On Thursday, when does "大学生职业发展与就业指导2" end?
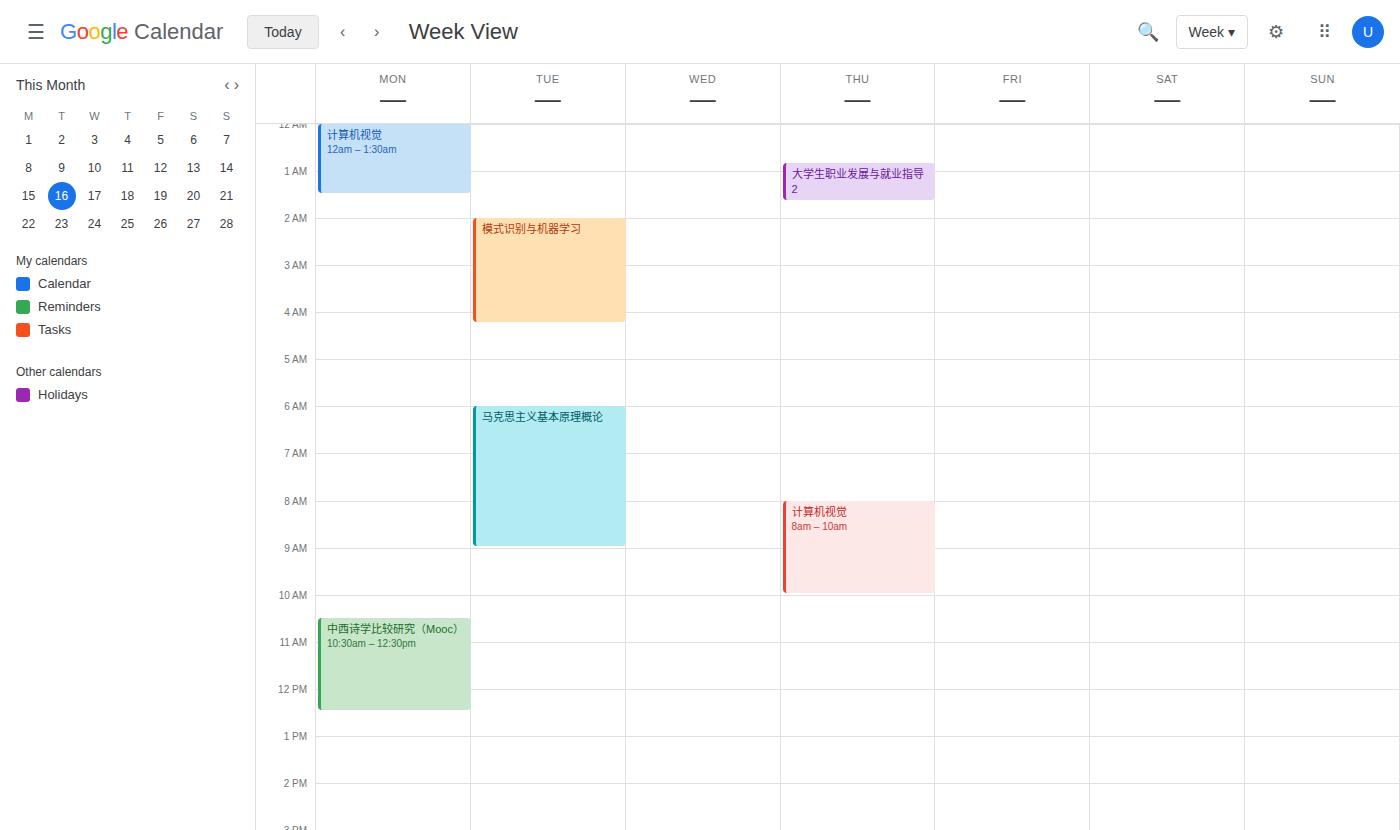
1:40 AM